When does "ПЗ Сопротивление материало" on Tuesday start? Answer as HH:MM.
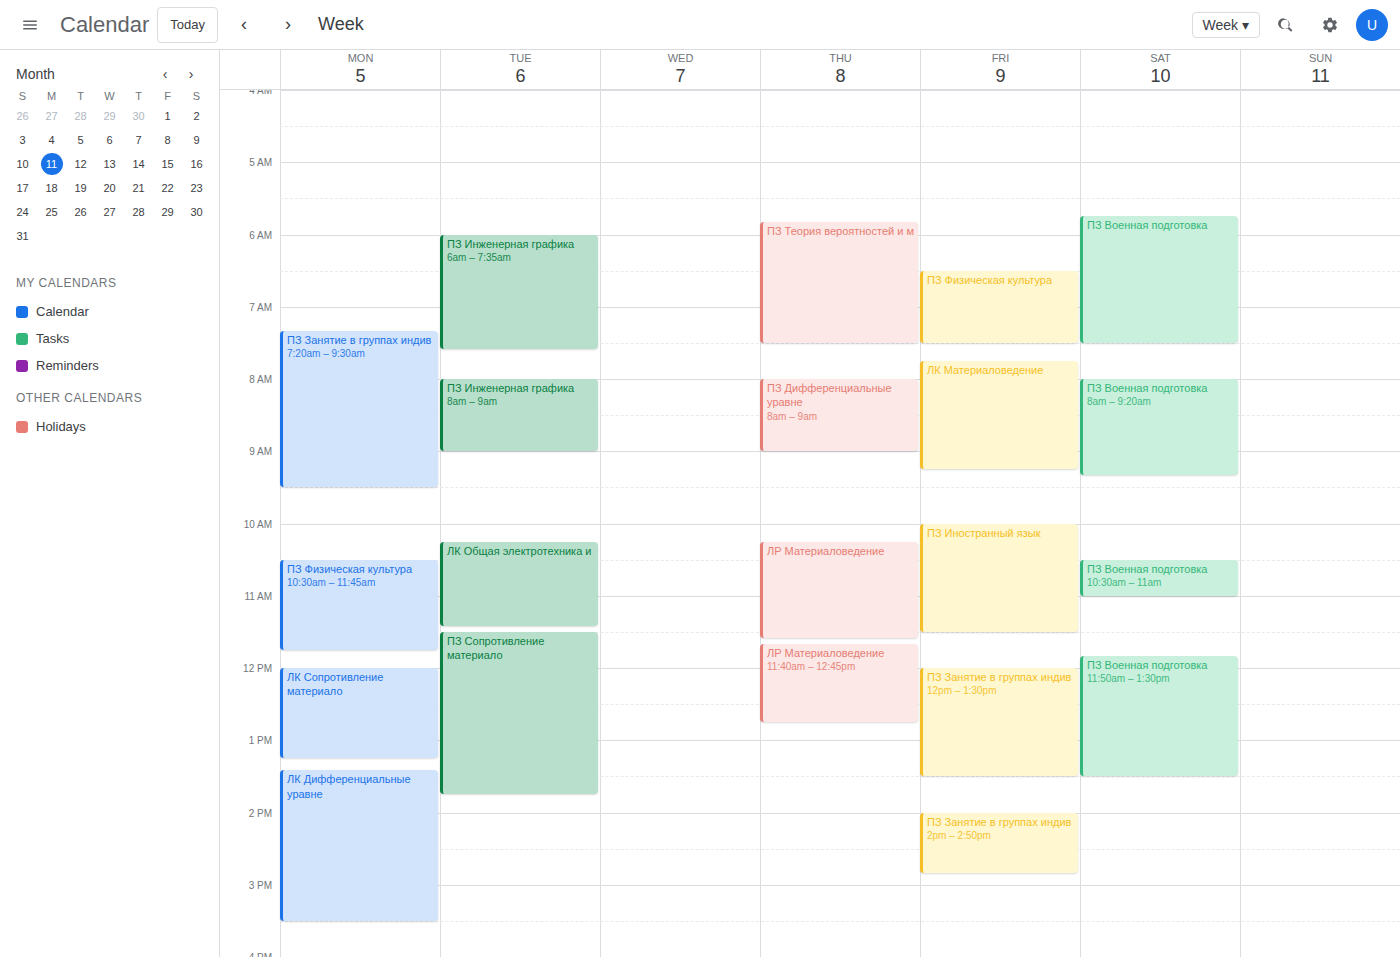
11:30